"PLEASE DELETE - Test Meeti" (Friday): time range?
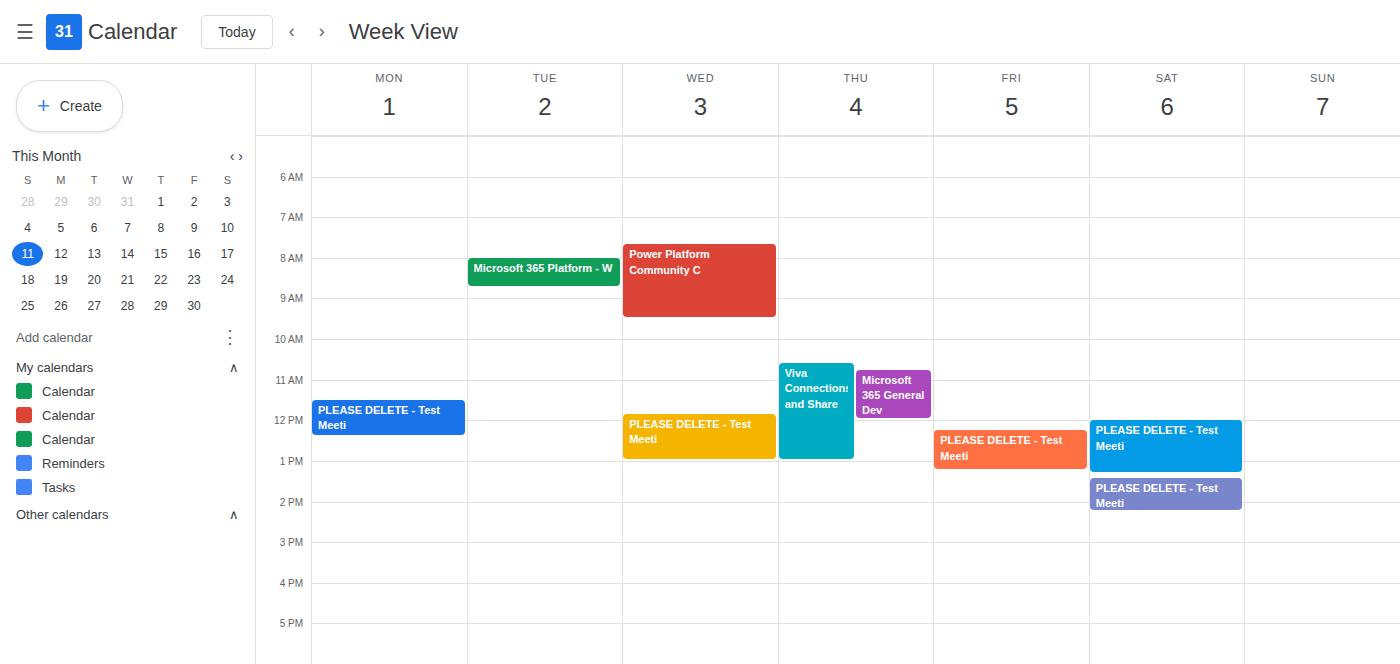
12:15 PM to 1:15 PM